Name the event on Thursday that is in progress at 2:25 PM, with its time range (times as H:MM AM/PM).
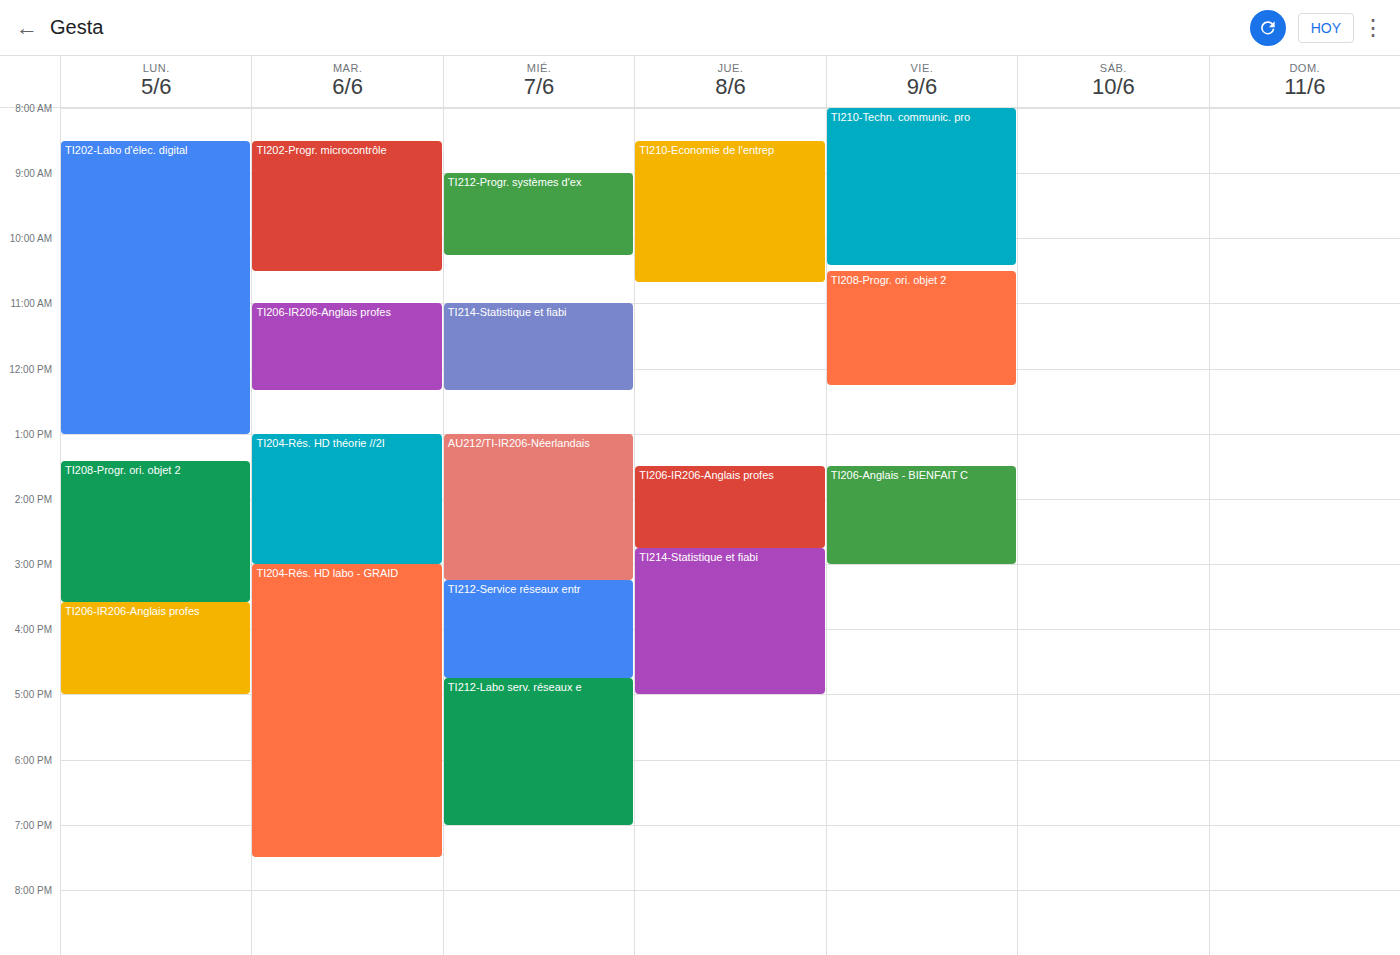
"TI206-IR206-Anglais profes", 1:30 PM to 2:45 PM